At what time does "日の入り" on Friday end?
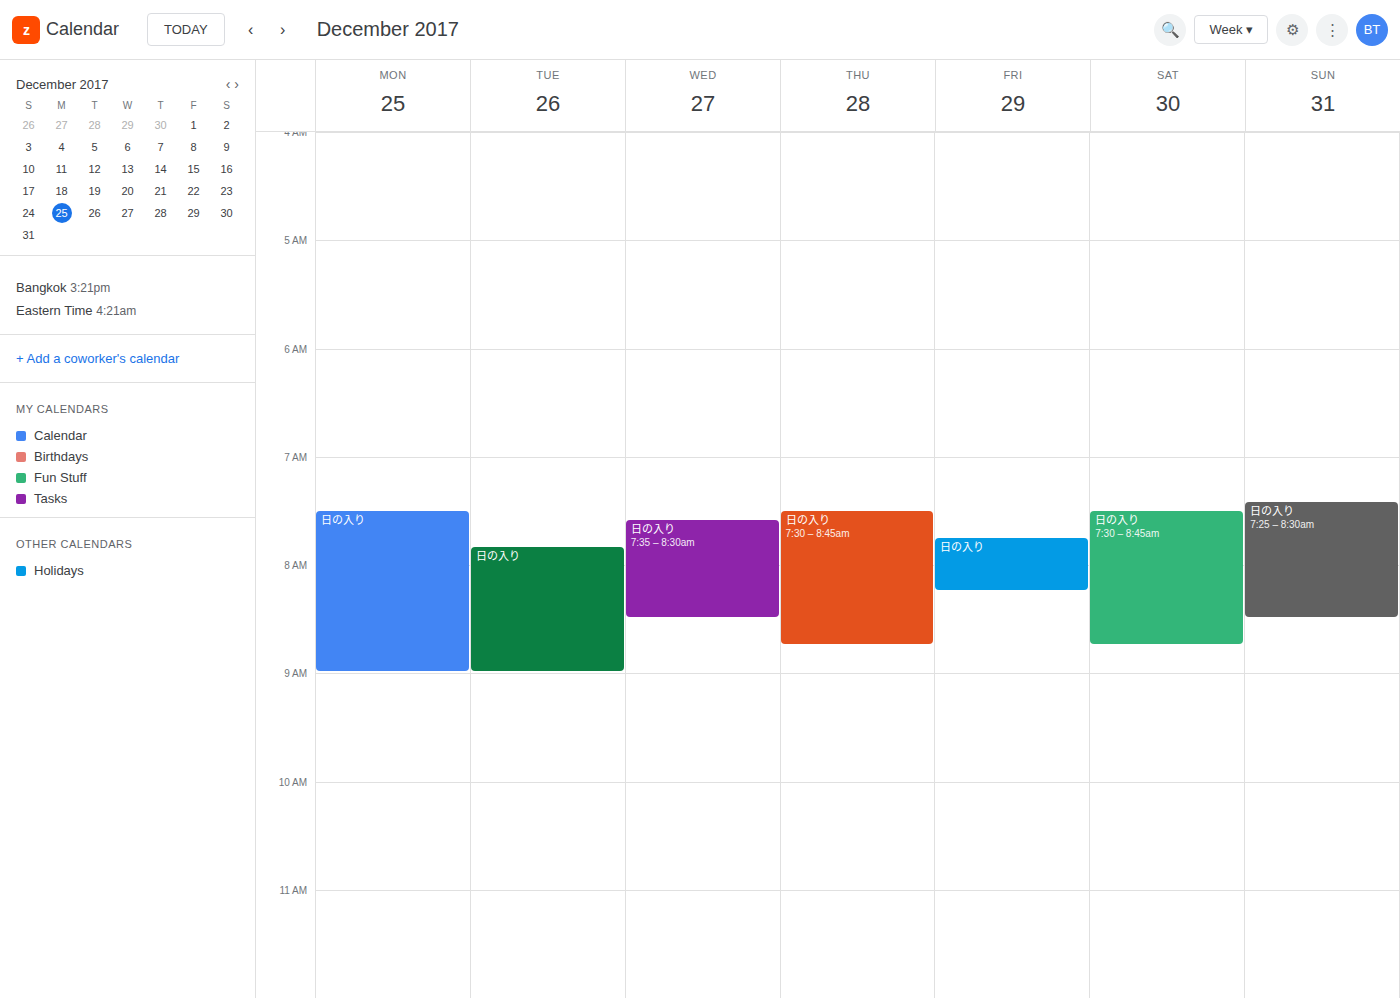
8:15 AM